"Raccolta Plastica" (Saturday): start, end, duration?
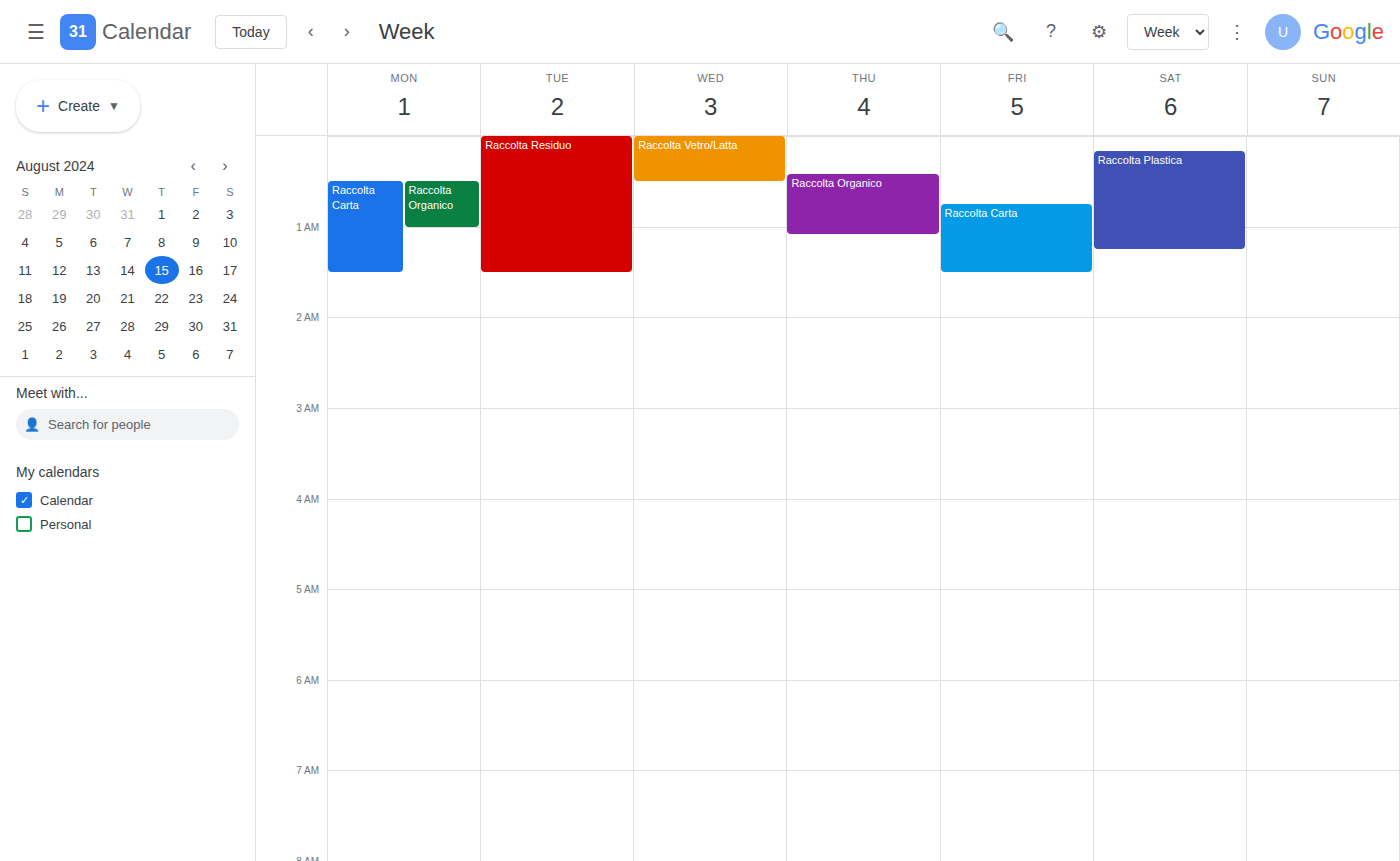
00:10 to 01:15, 1 hour 5 minutes